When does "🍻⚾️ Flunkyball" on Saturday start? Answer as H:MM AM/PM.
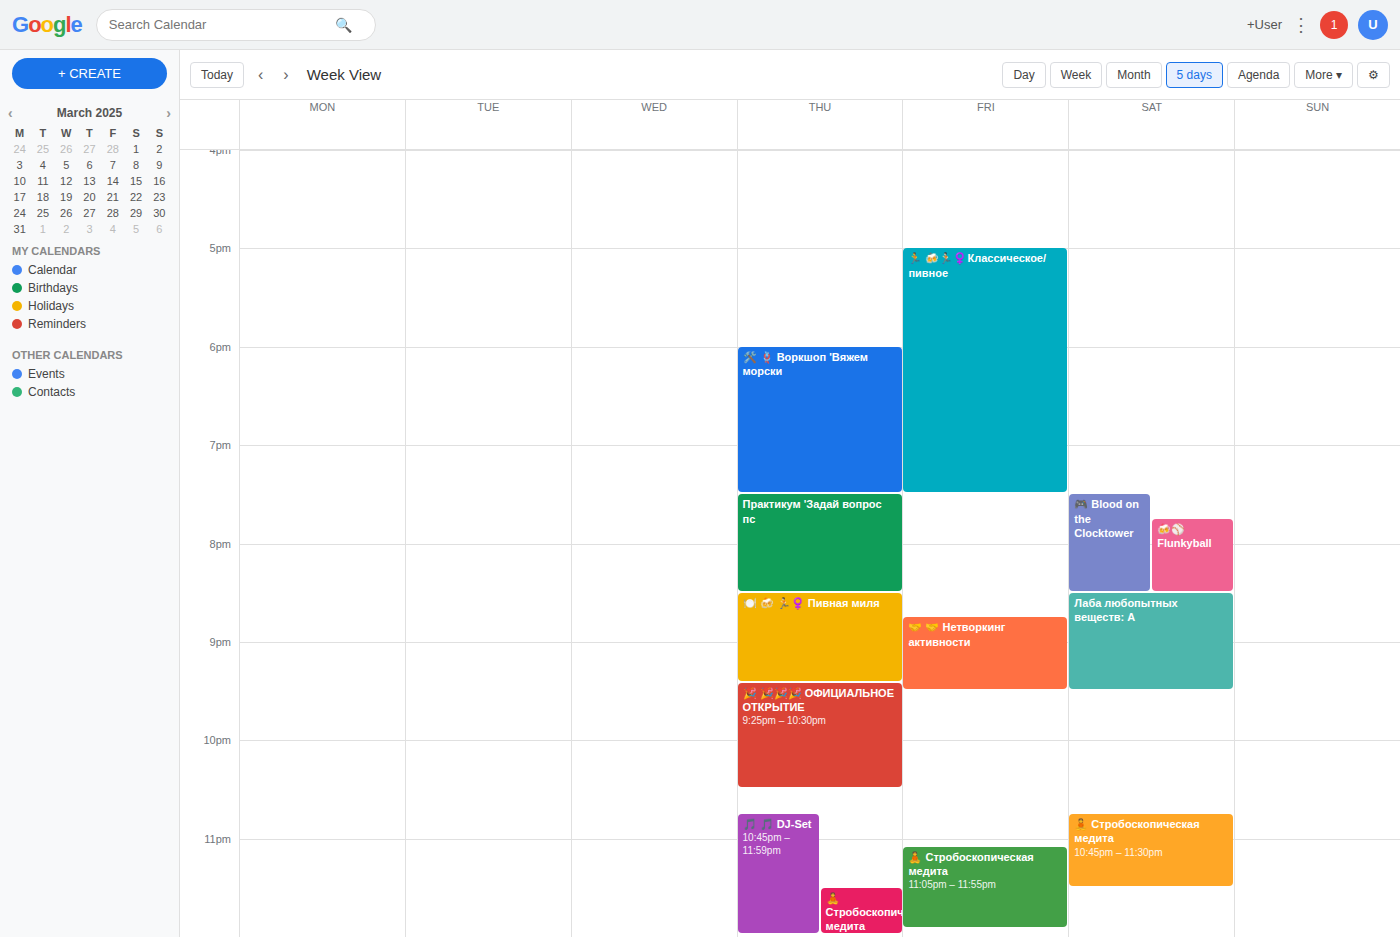
7:45 PM